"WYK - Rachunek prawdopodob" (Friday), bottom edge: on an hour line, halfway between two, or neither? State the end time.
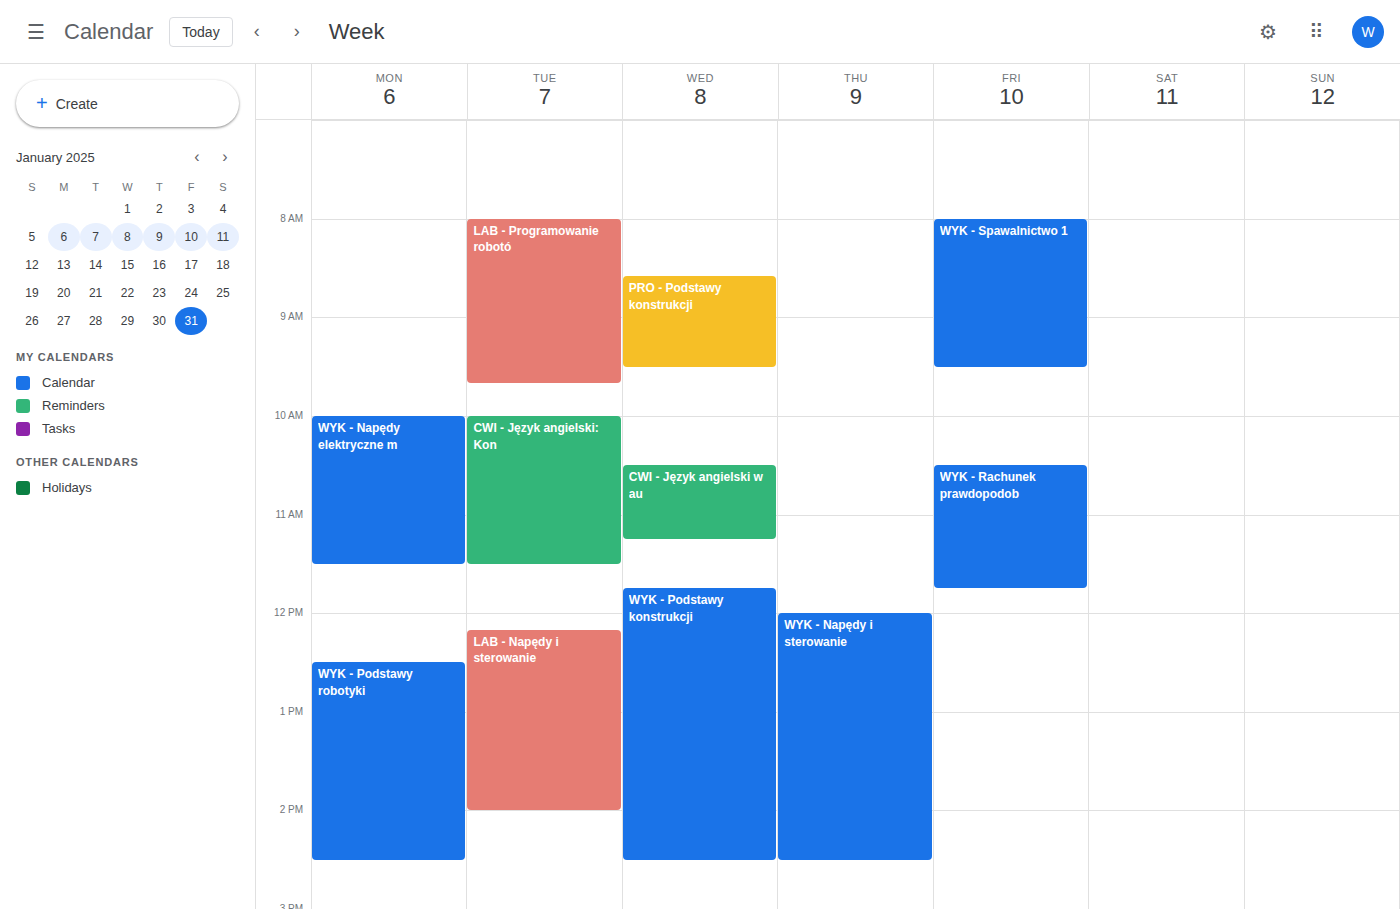
11:45 -- neither: three quarters of the way from the 11:00 line to the 12:00 line.